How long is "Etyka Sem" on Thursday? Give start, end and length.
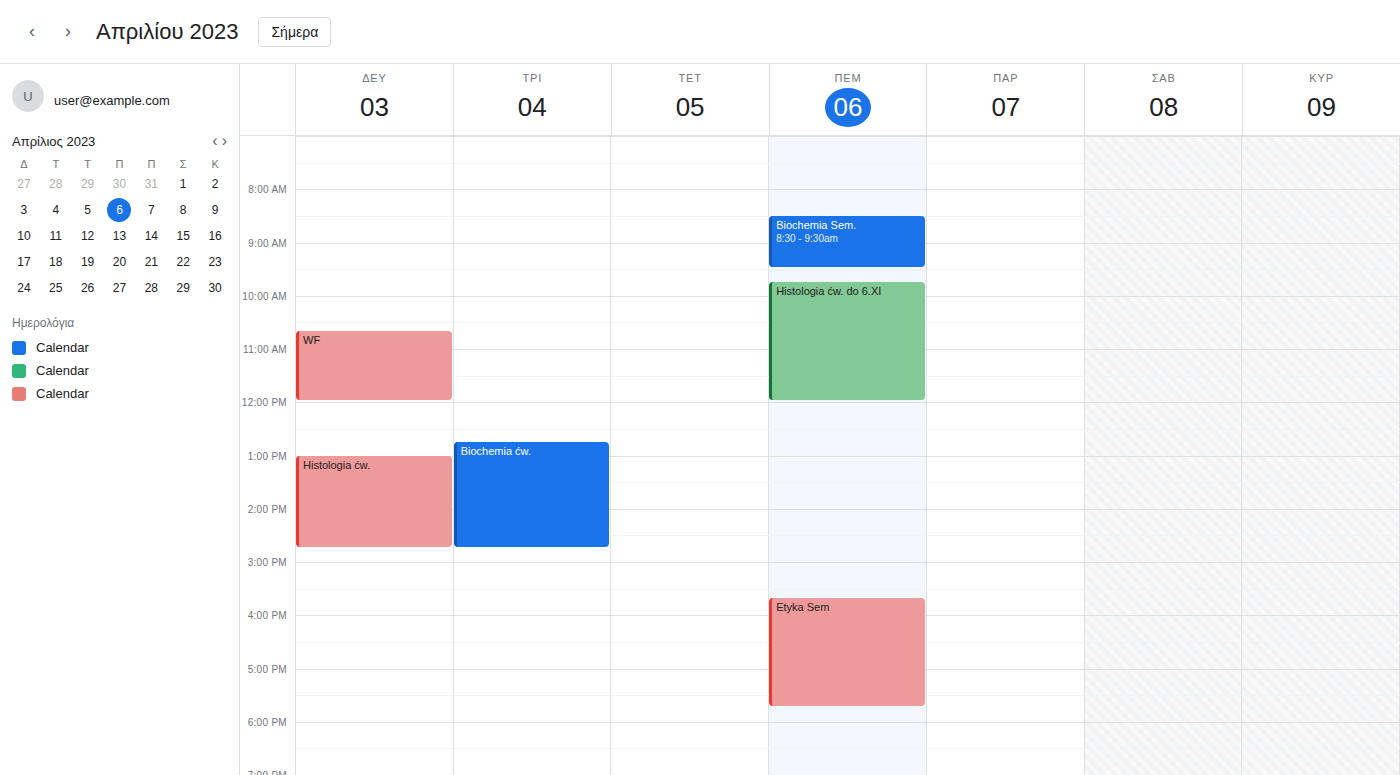
3:40 PM to 5:45 PM, 2 hours 5 minutes